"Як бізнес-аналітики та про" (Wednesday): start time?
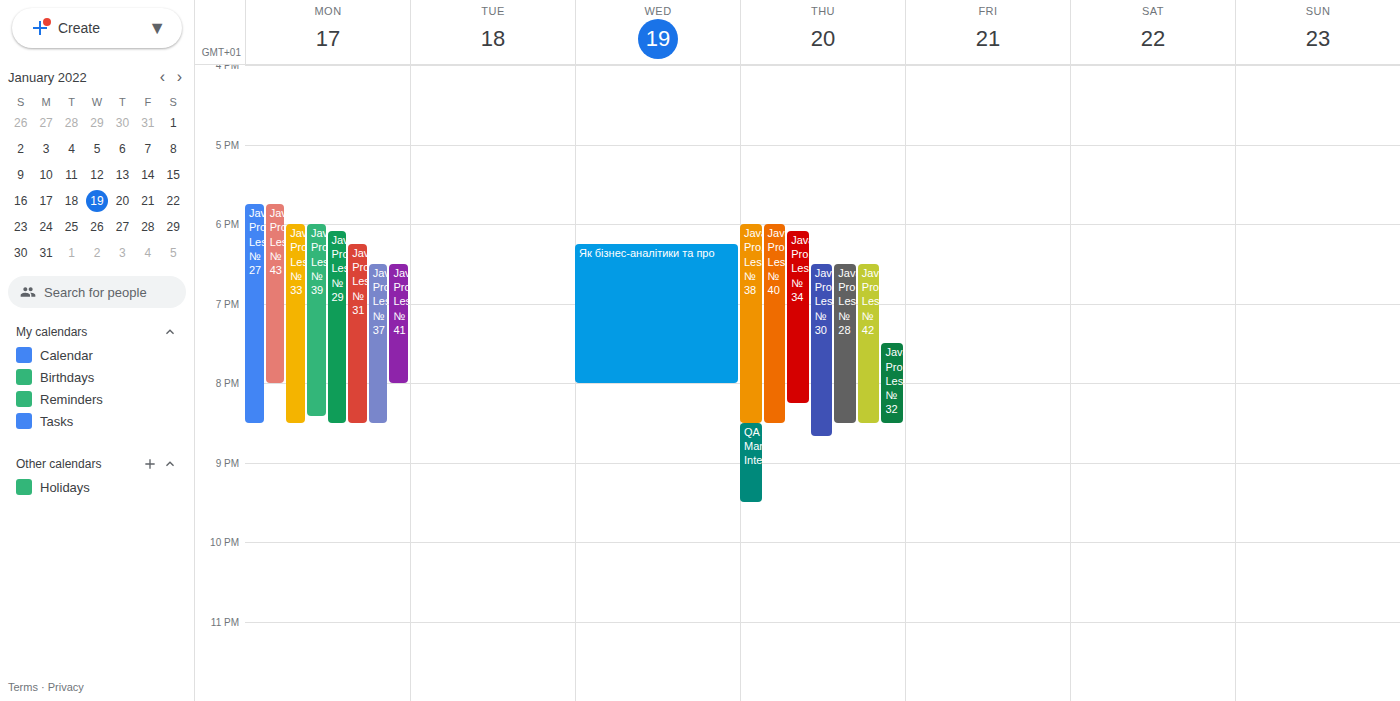
6:15 PM